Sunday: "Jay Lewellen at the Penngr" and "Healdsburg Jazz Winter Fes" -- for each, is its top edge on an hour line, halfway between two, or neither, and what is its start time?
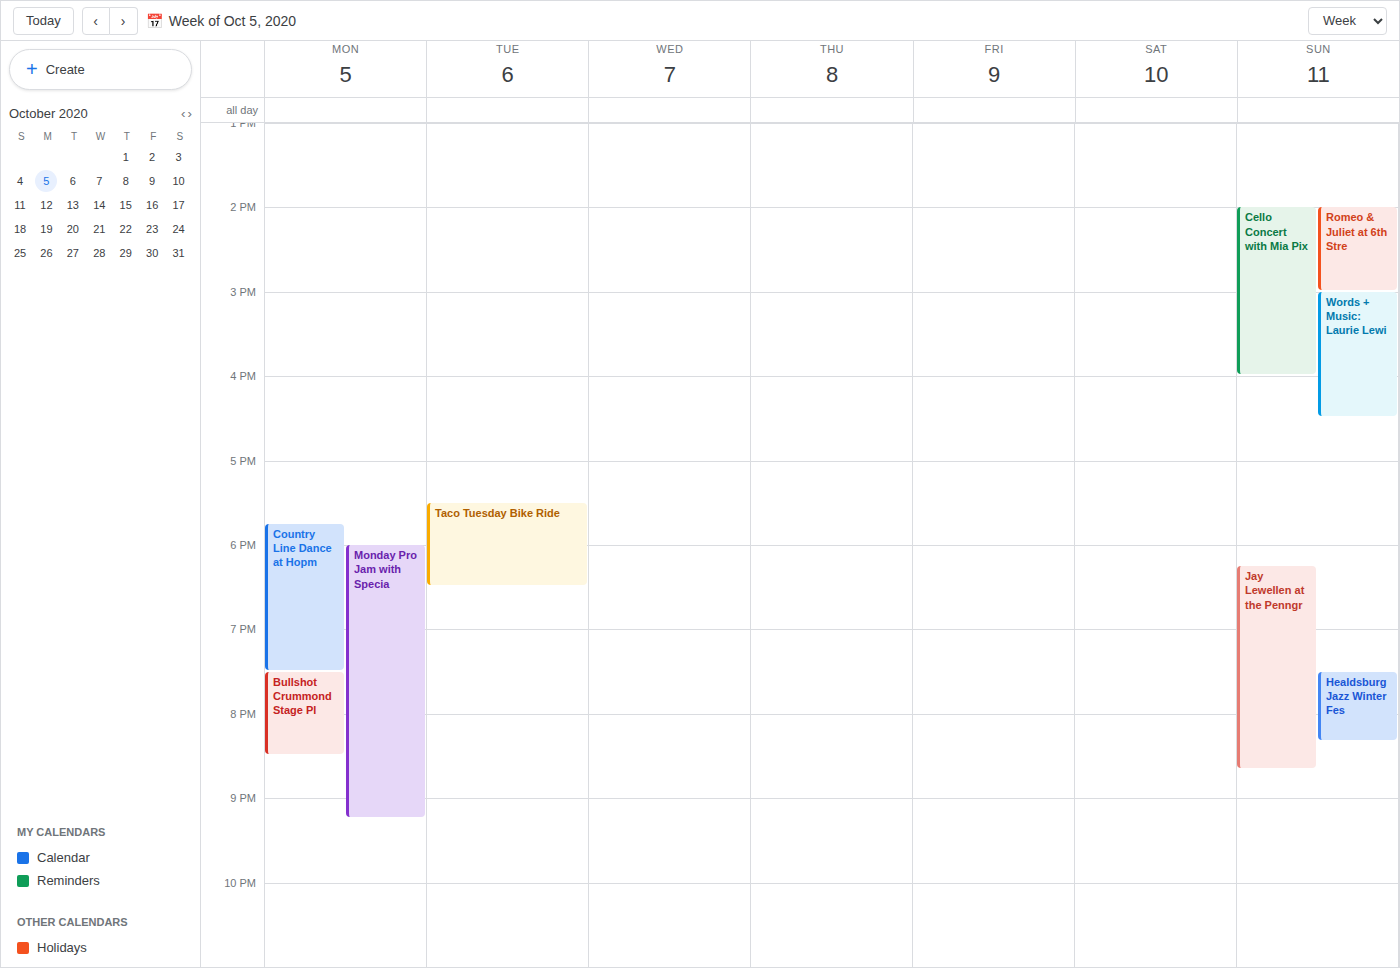
"Jay Lewellen at the Penngr": 6:15 PM, neither: a quarter of the way from the 6 PM line to the 7 PM line. "Healdsburg Jazz Winter Fes": 7:30 PM, halfway between the 7 PM and 8 PM lines.